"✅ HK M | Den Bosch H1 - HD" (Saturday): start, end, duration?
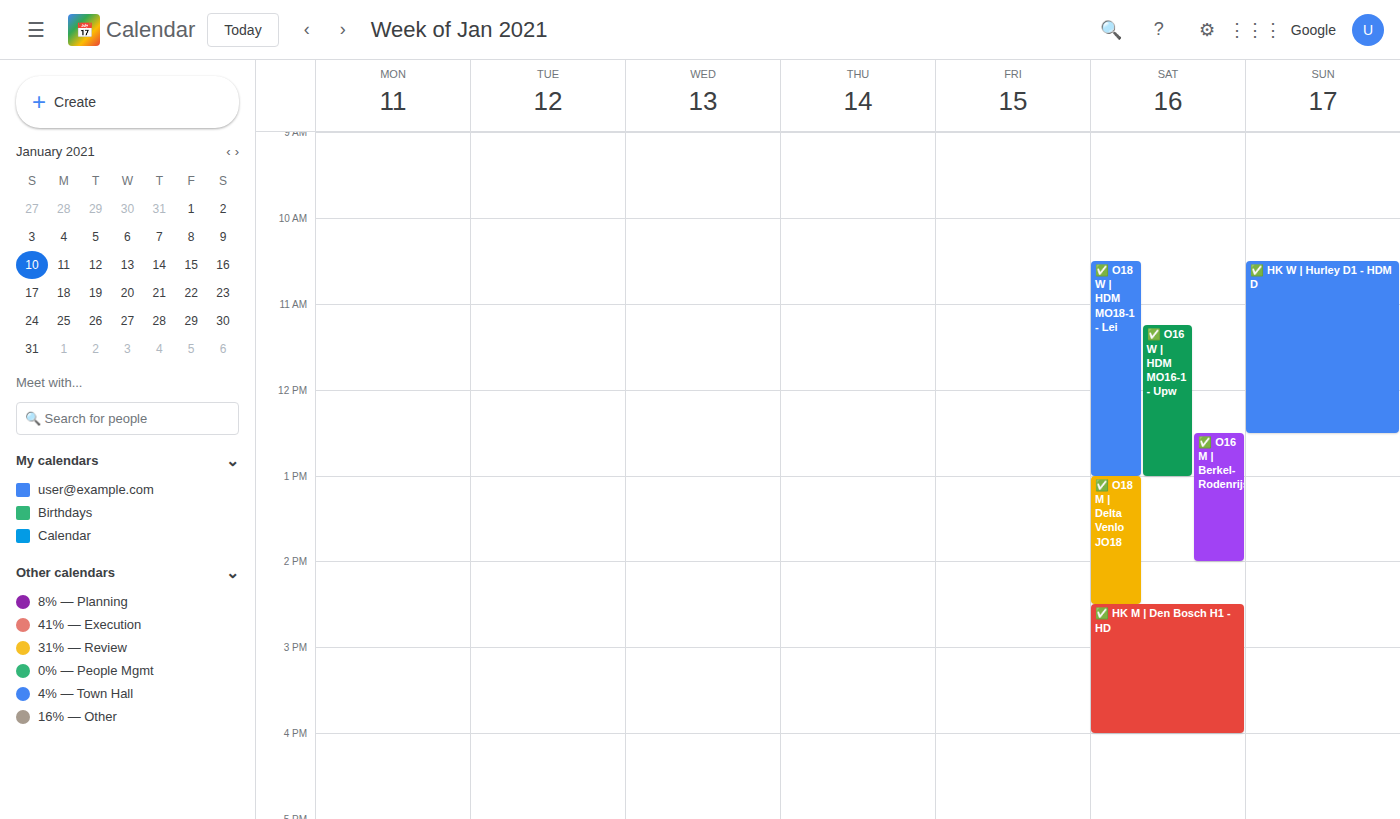
2:30 PM to 4:00 PM, 1 hour 30 minutes